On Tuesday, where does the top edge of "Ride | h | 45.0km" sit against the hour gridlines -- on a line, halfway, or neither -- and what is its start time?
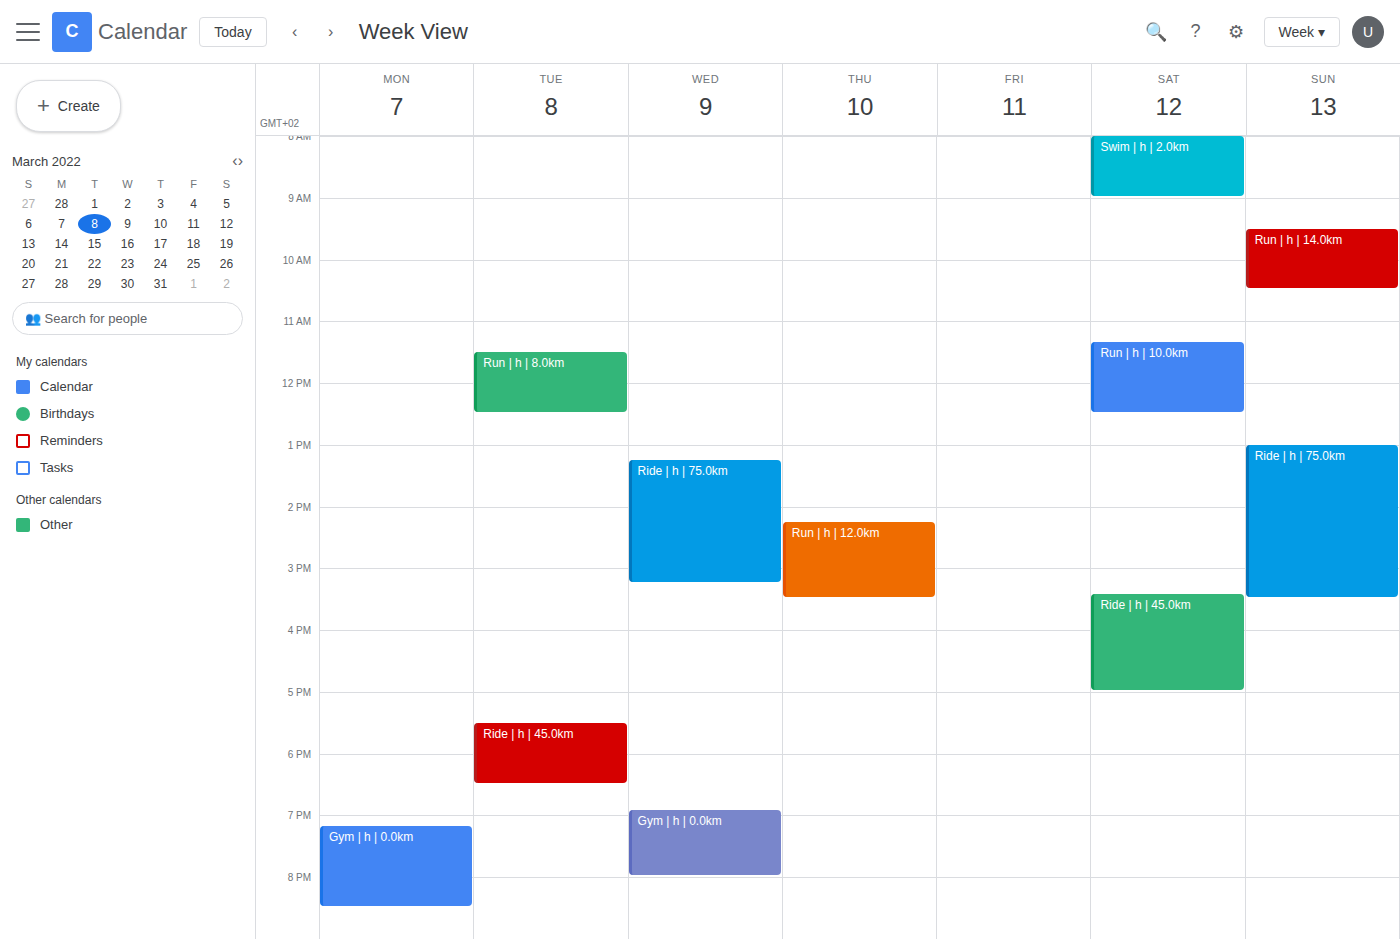
5:30 PM -- halfway between the 5 PM and 6 PM lines.